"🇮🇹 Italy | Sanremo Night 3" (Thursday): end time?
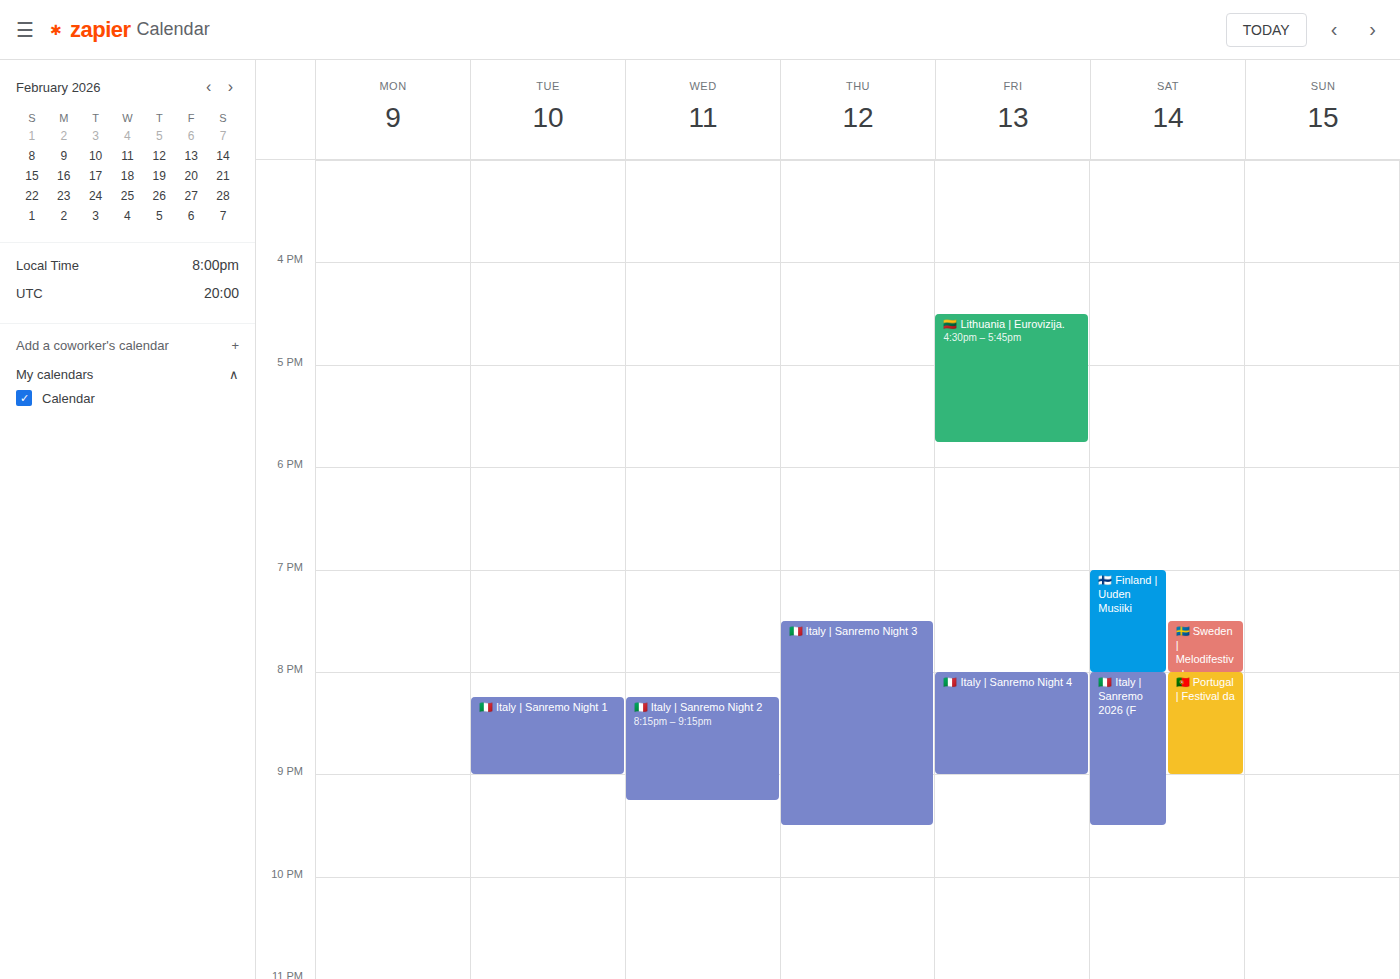
21:30